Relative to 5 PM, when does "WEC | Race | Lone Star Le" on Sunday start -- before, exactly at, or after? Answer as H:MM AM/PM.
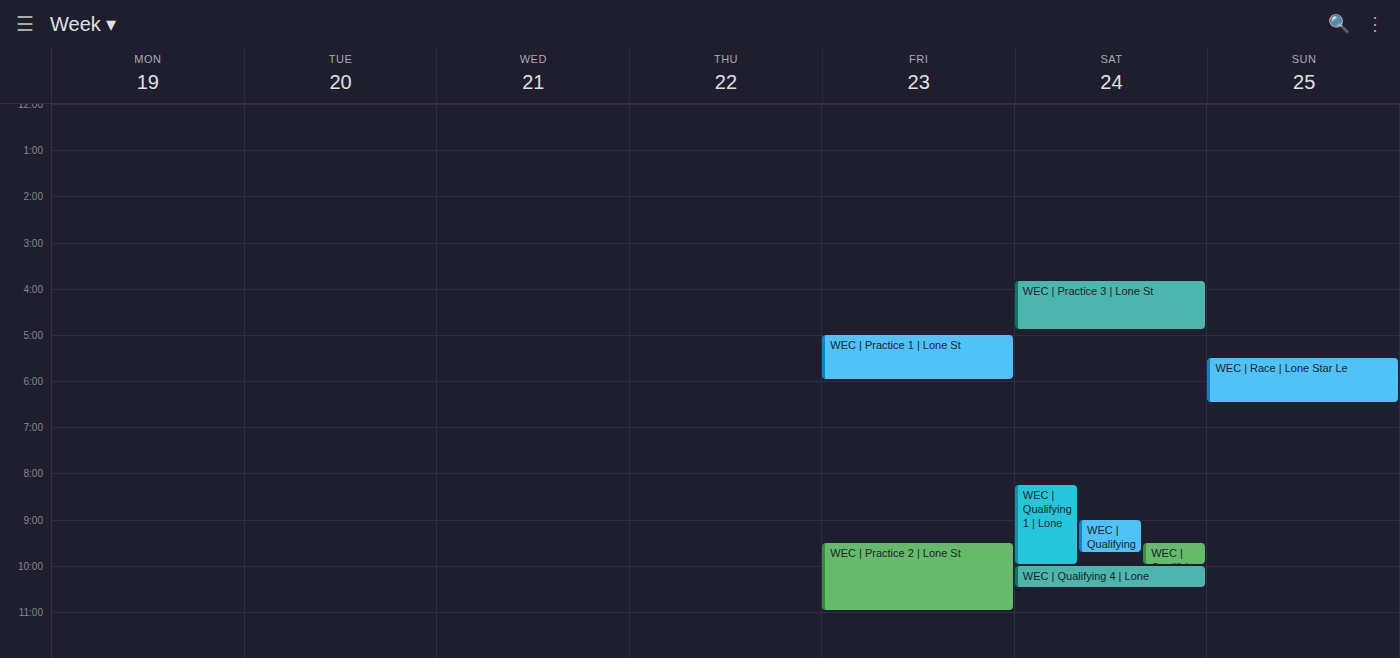
5:30 PM -- after 5 PM, 30 minutes below the 5 PM line.